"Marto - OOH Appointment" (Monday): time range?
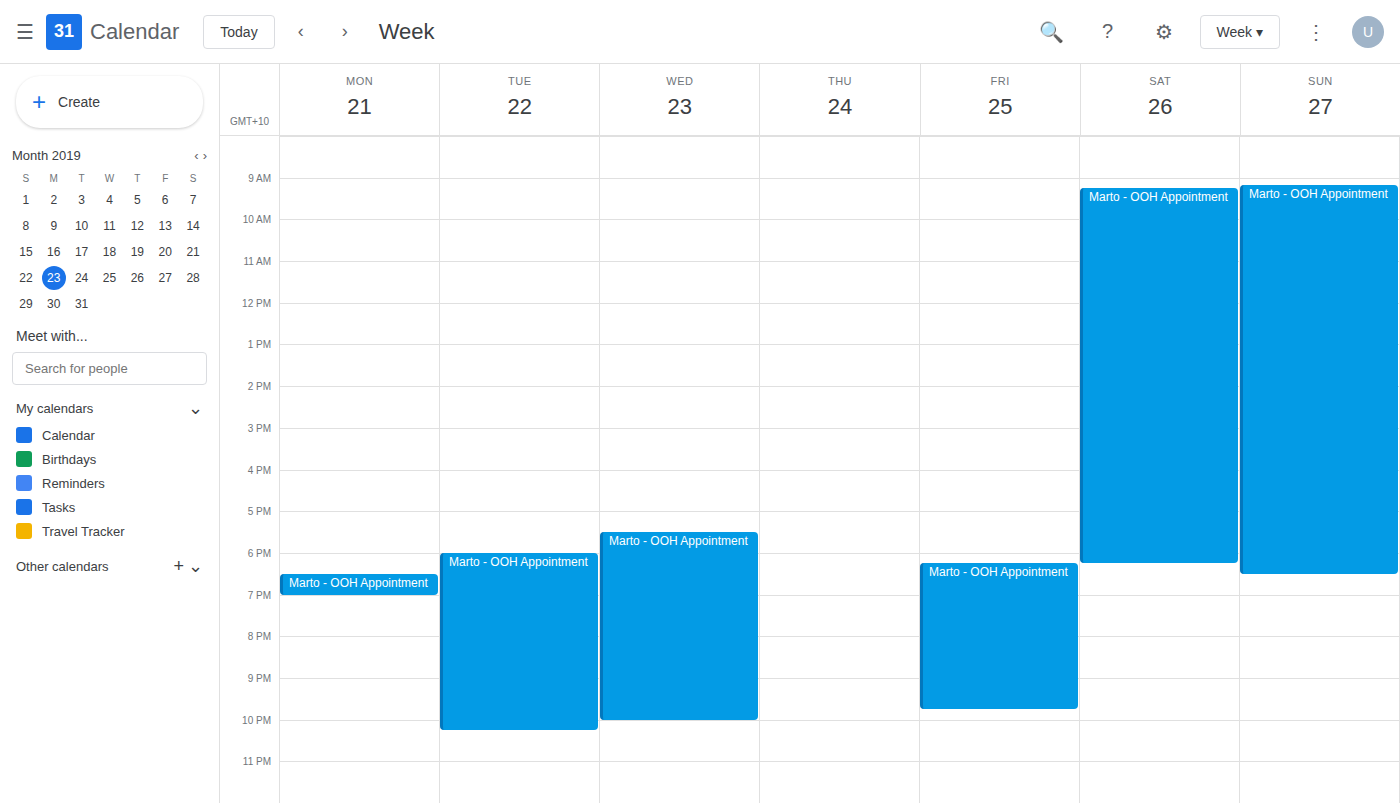
6:30 PM to 7:00 PM